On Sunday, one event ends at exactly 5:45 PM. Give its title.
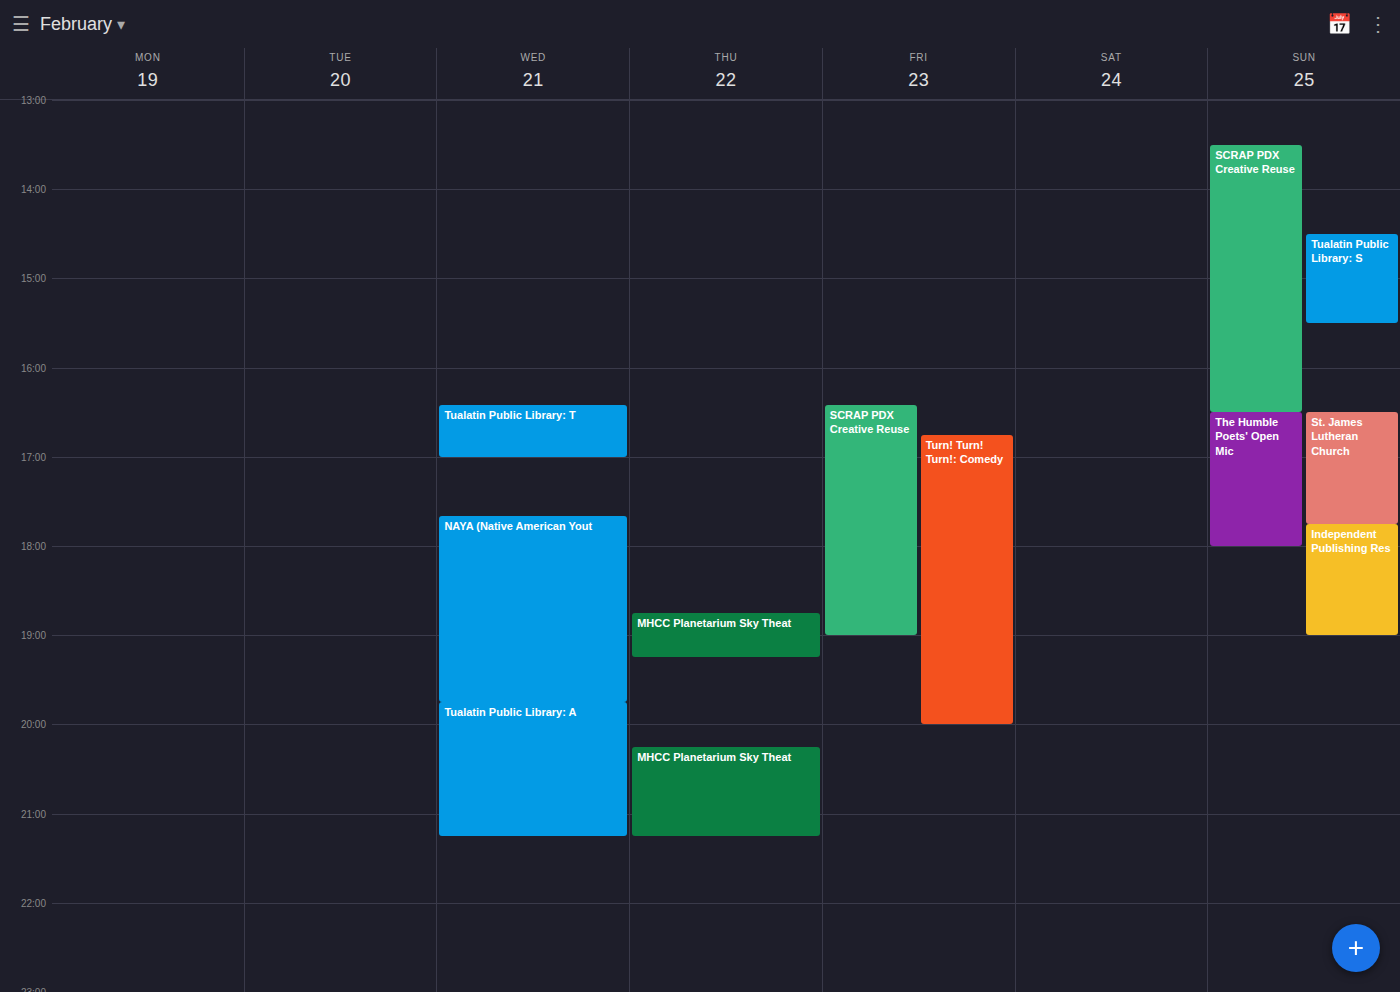
"St. James Lutheran Church"